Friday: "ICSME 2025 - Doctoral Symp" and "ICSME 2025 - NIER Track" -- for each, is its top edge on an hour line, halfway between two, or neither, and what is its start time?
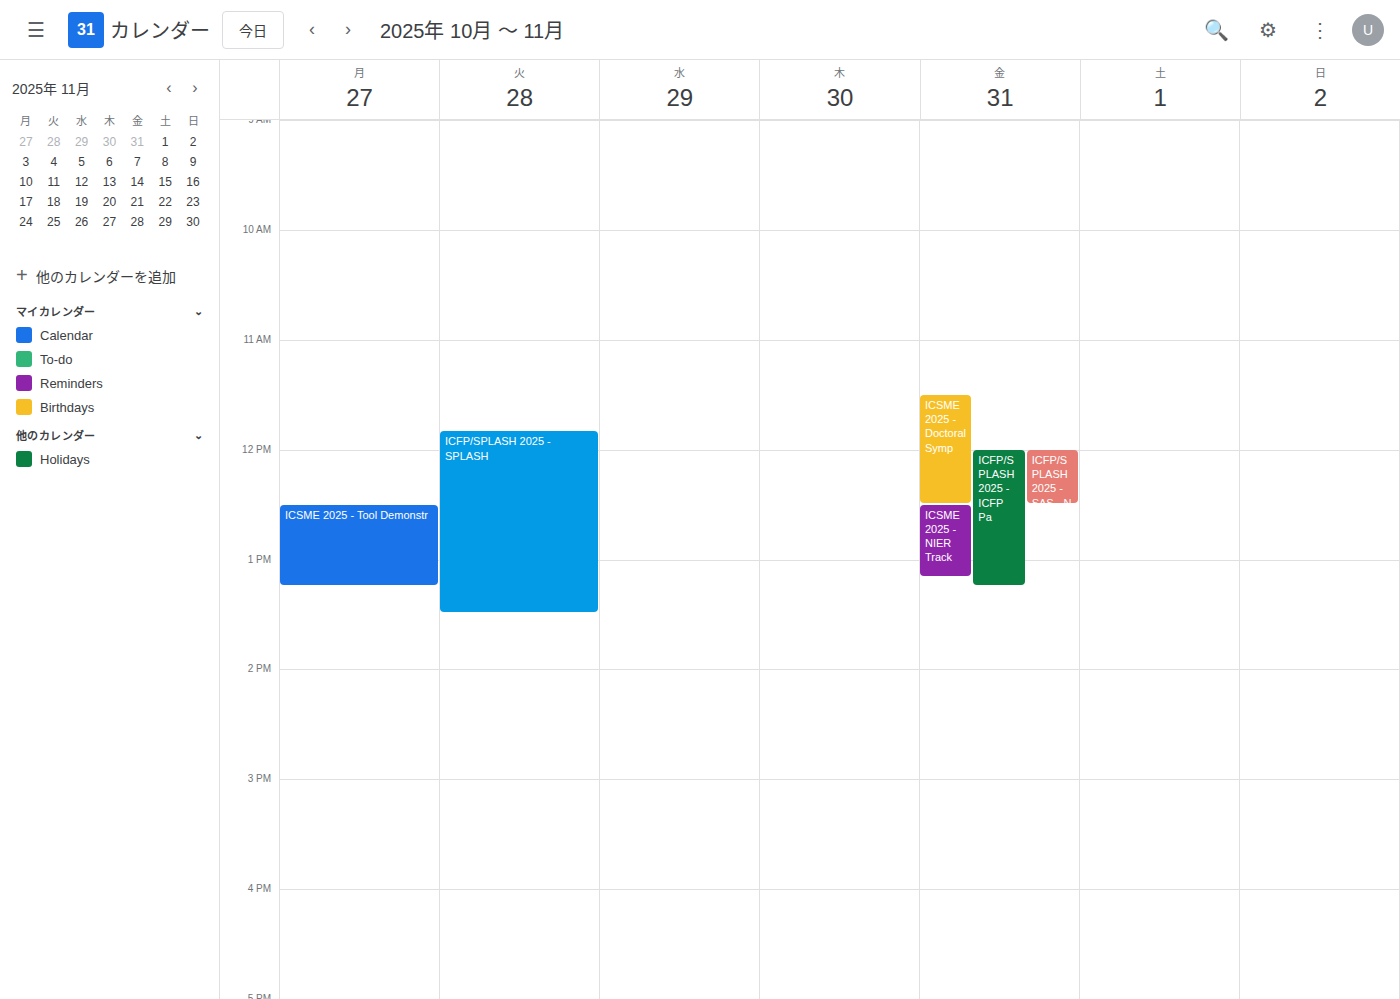
"ICSME 2025 - Doctoral Symp": 11:30 AM, halfway between the 11 AM and 12 PM lines. "ICSME 2025 - NIER Track": 12:30 PM, halfway between the 12 PM and 1 PM lines.